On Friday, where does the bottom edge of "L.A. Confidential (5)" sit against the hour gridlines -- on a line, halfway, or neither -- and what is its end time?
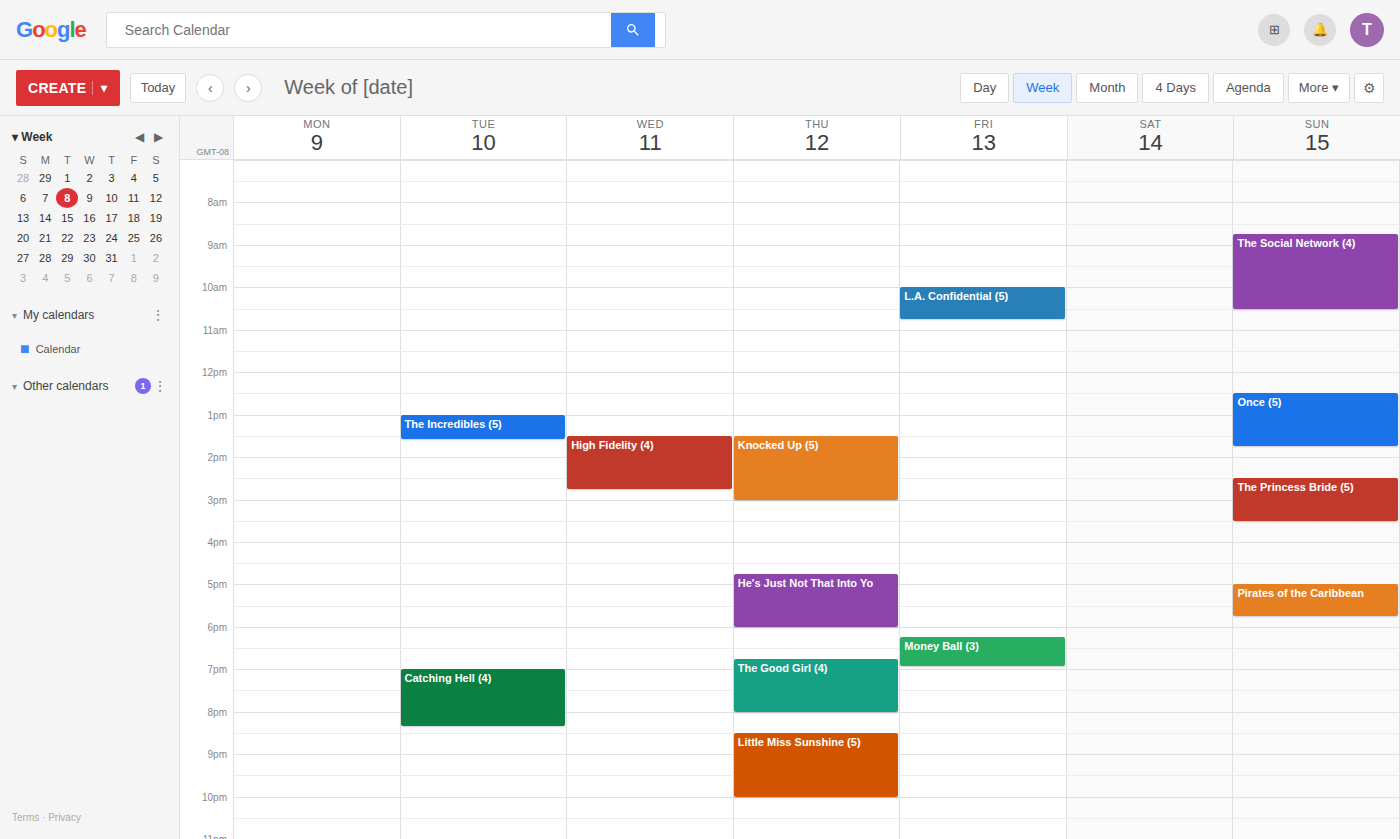
10:45 AM -- neither: three quarters of the way from the 10 AM line to the 11 AM line.